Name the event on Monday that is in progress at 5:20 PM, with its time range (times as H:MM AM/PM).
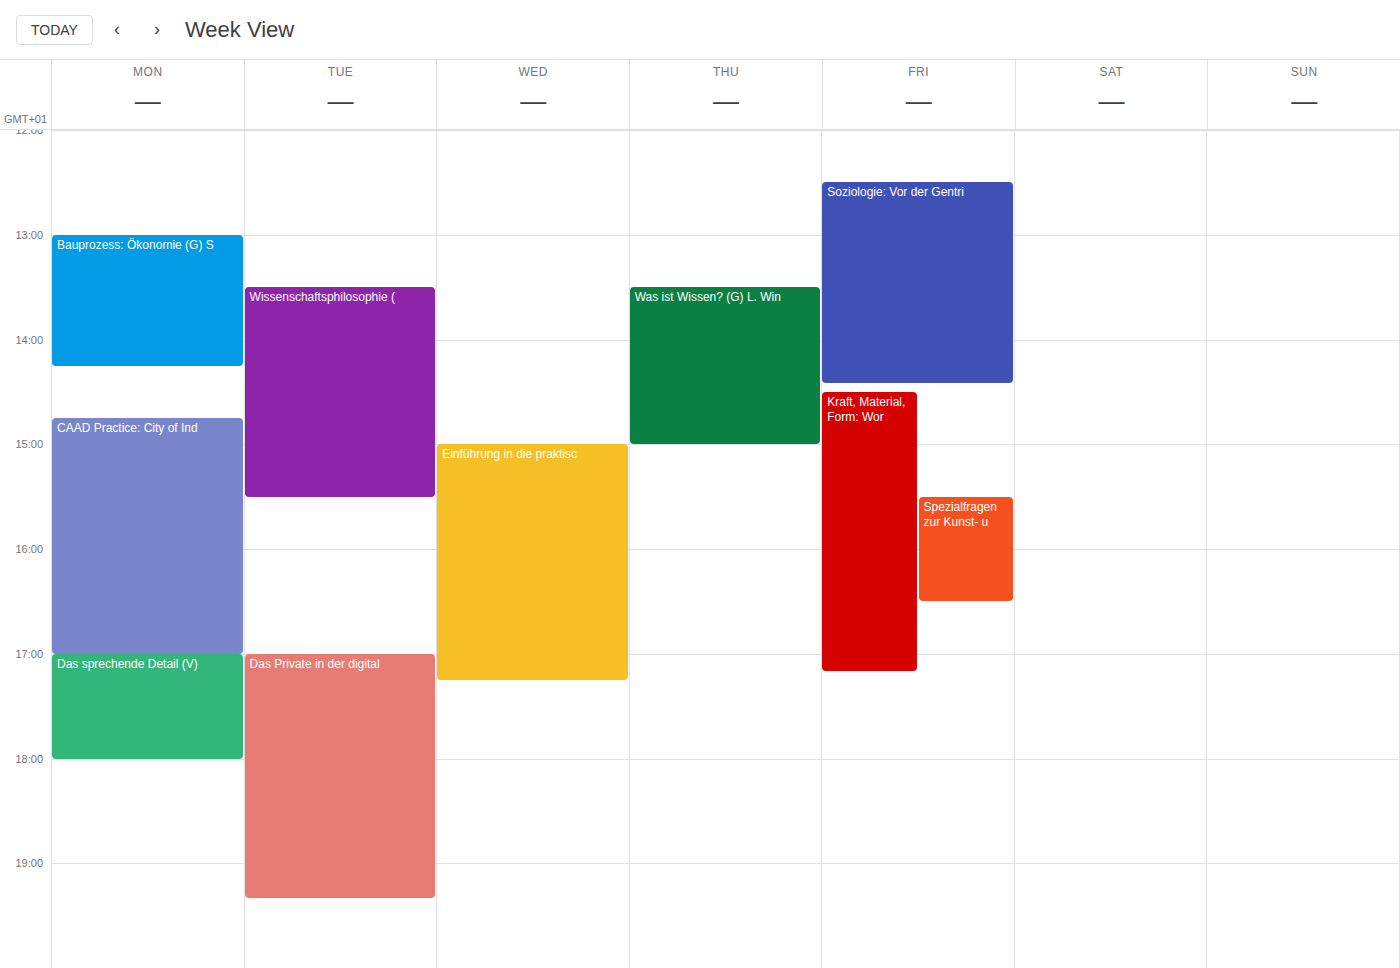
"Das sprechende Detail (V)", 5:00 PM to 6:00 PM